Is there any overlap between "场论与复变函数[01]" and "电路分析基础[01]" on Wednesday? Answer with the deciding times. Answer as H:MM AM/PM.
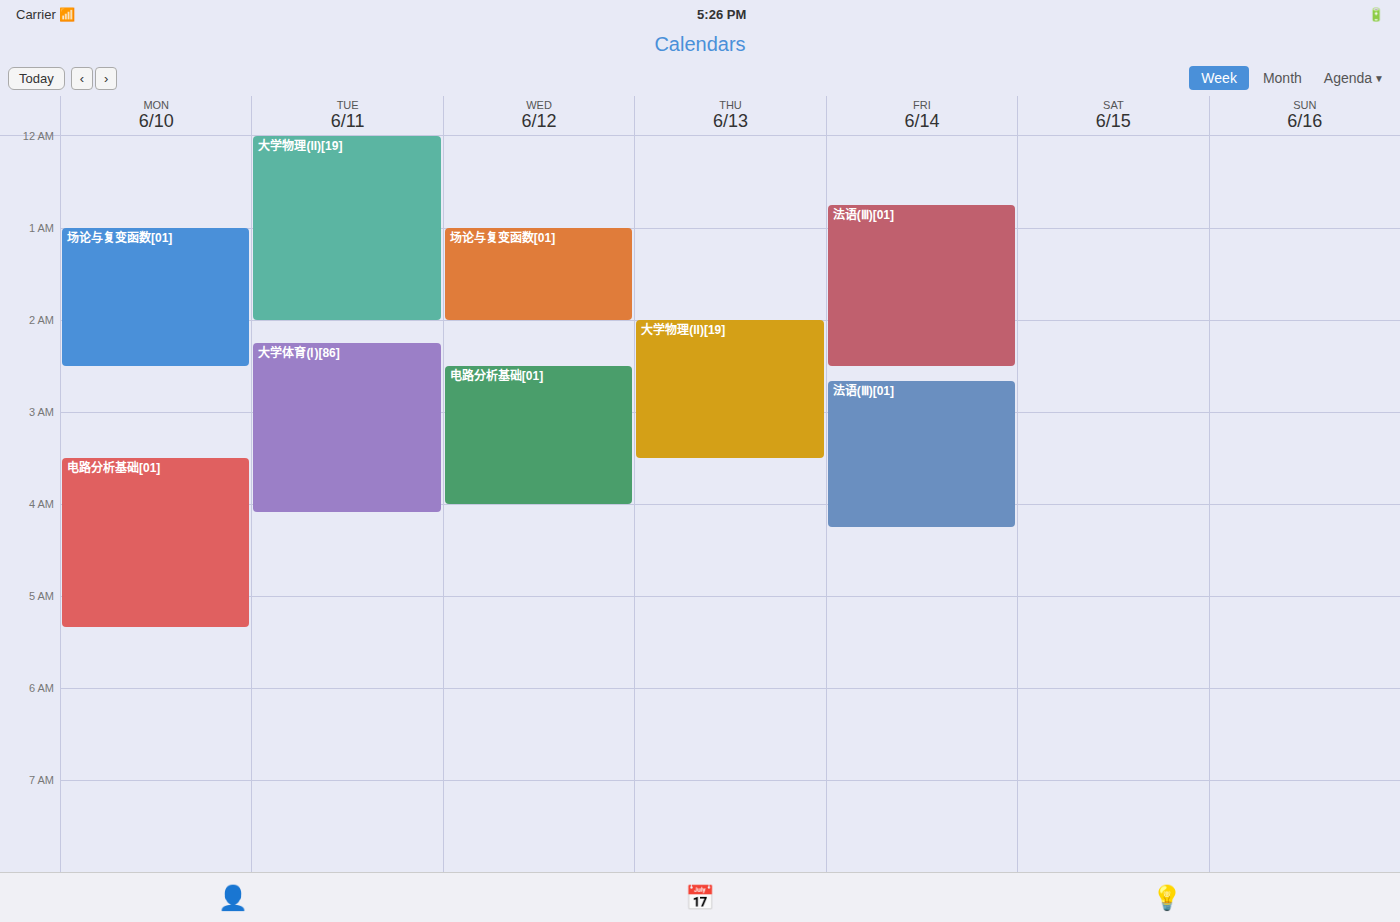
"场论与复变函数[01]" ends at 2:00 AM and "电路分析基础[01]" starts at 2:30 AM -- no overlap.